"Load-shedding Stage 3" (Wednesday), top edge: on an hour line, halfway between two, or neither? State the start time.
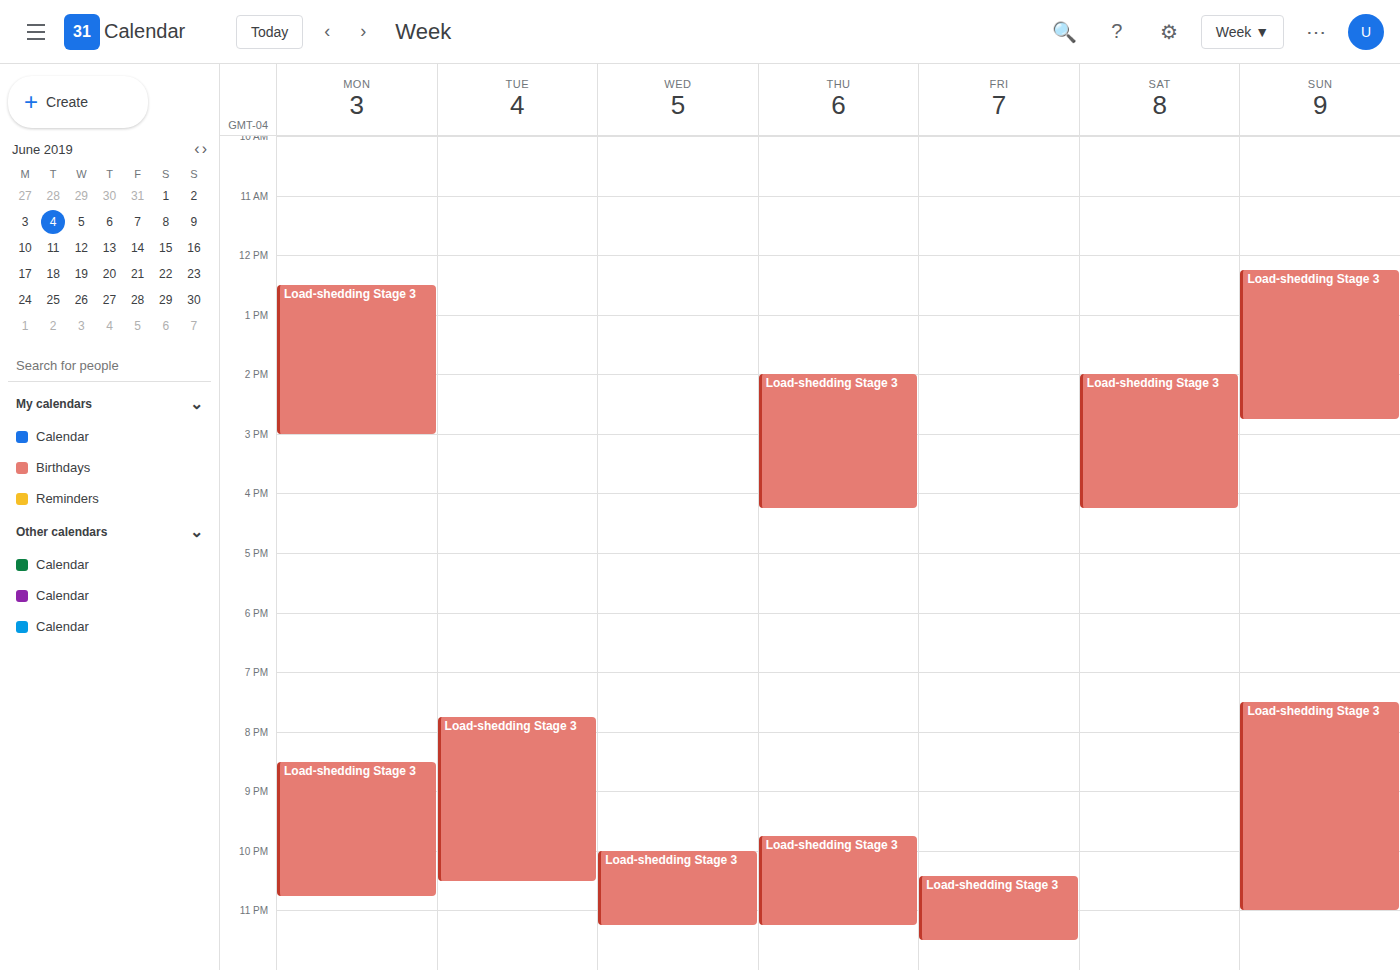
10:00 PM -- exactly on the 10 PM line.